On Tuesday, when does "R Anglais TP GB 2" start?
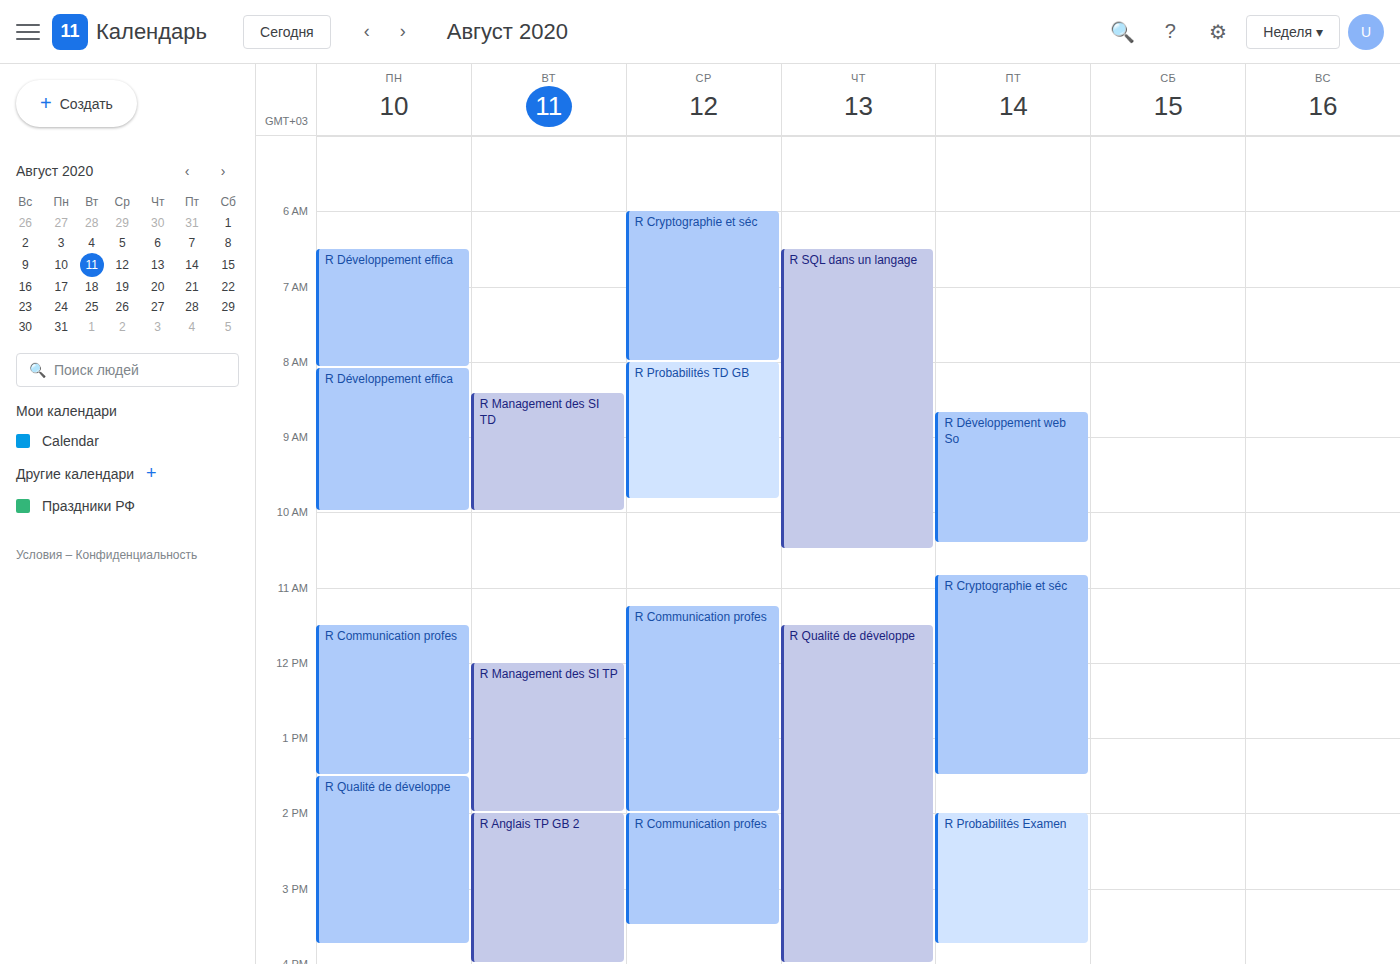
2:00 PM